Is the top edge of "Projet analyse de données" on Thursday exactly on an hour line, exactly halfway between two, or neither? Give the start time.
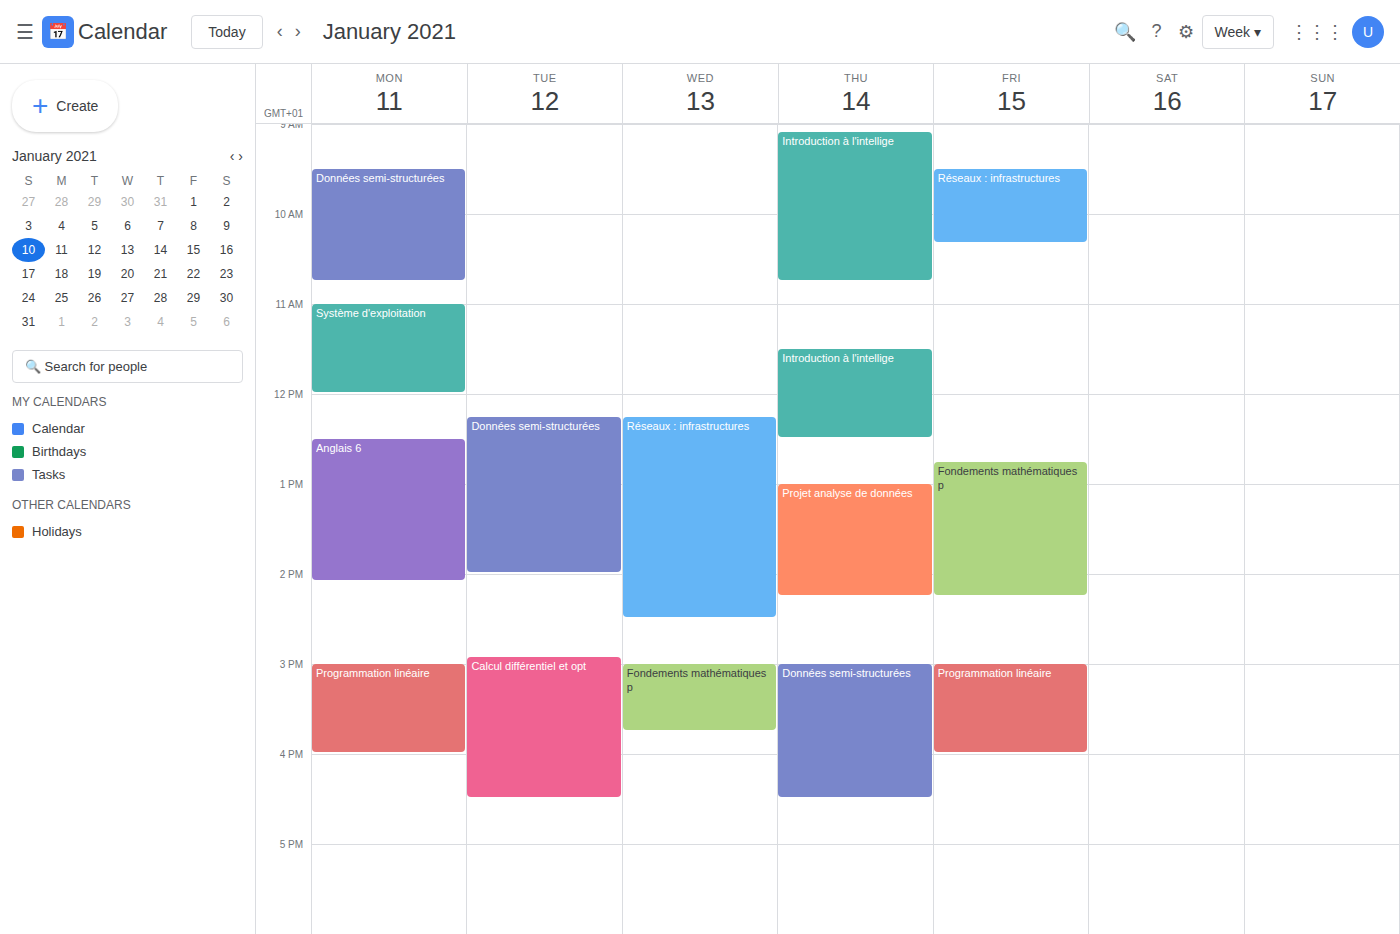
13:00 -- exactly on the 13:00 line.